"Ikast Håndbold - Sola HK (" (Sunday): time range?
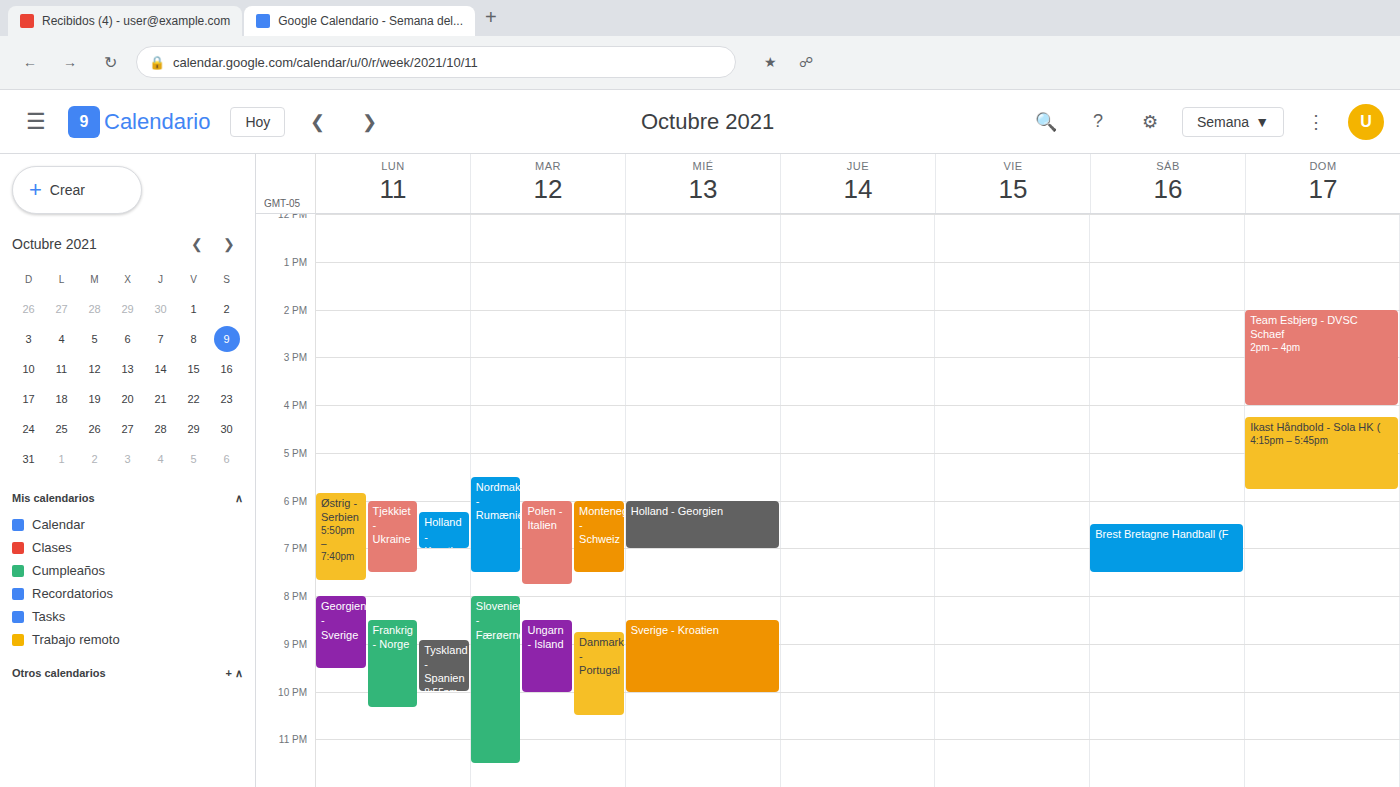
16:15 to 17:45